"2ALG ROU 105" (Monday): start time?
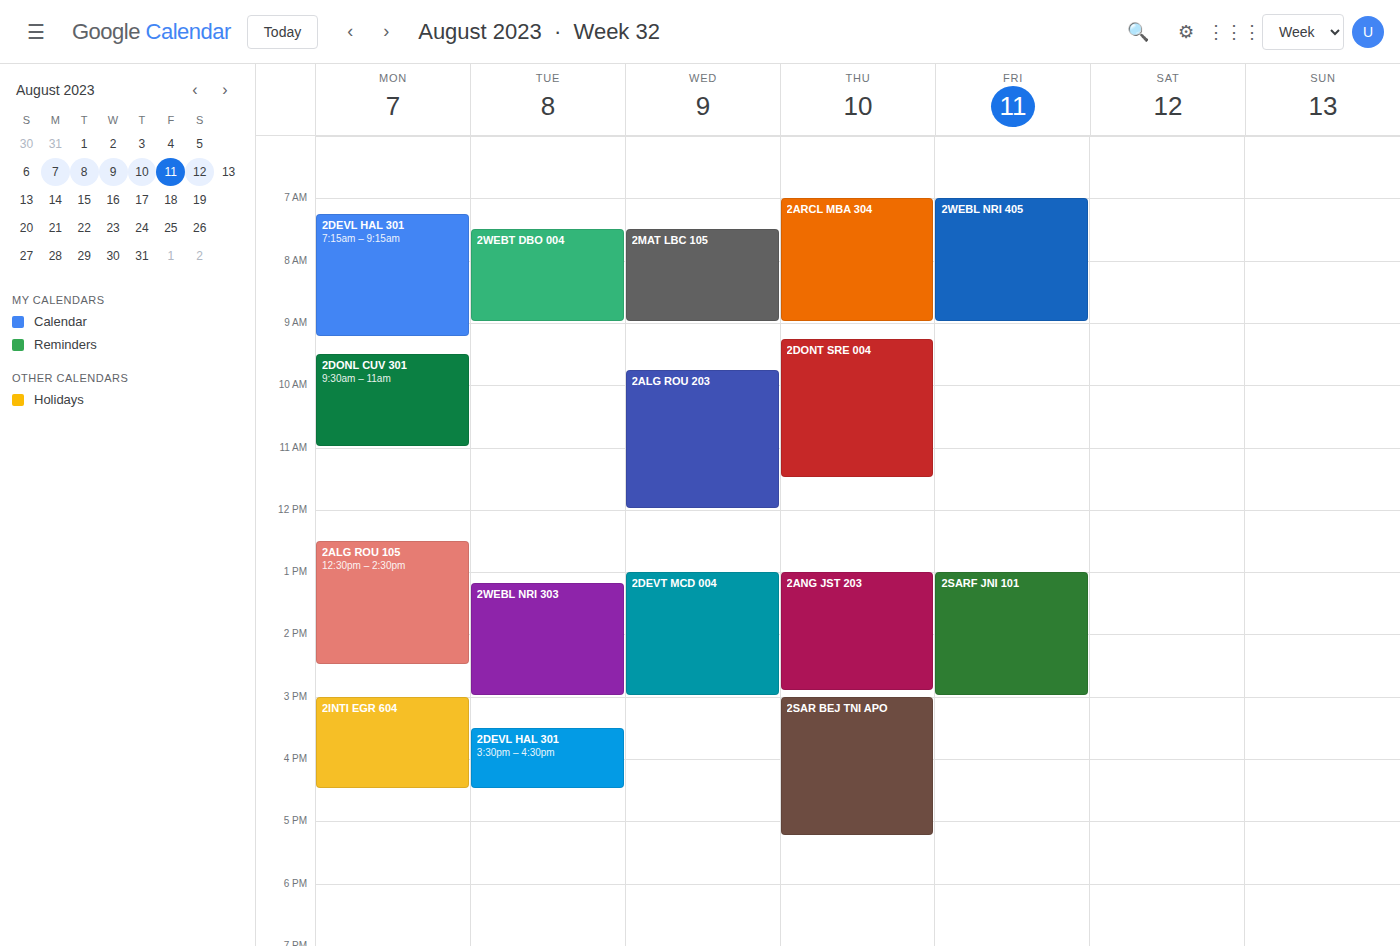
12:30 PM